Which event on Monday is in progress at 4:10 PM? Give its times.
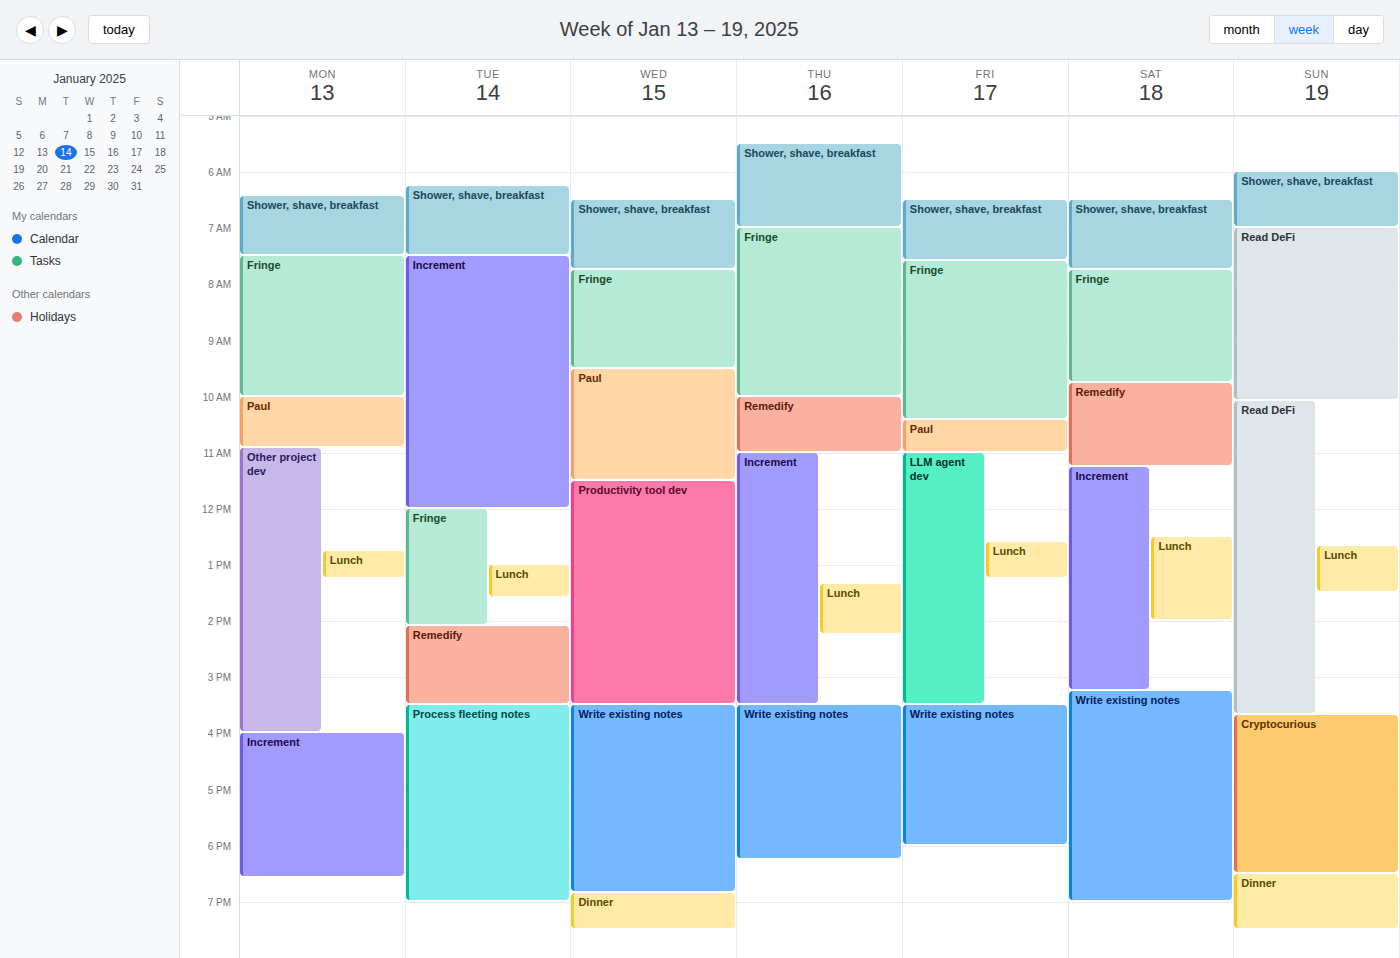
"Increment", 4:00 PM to 6:35 PM